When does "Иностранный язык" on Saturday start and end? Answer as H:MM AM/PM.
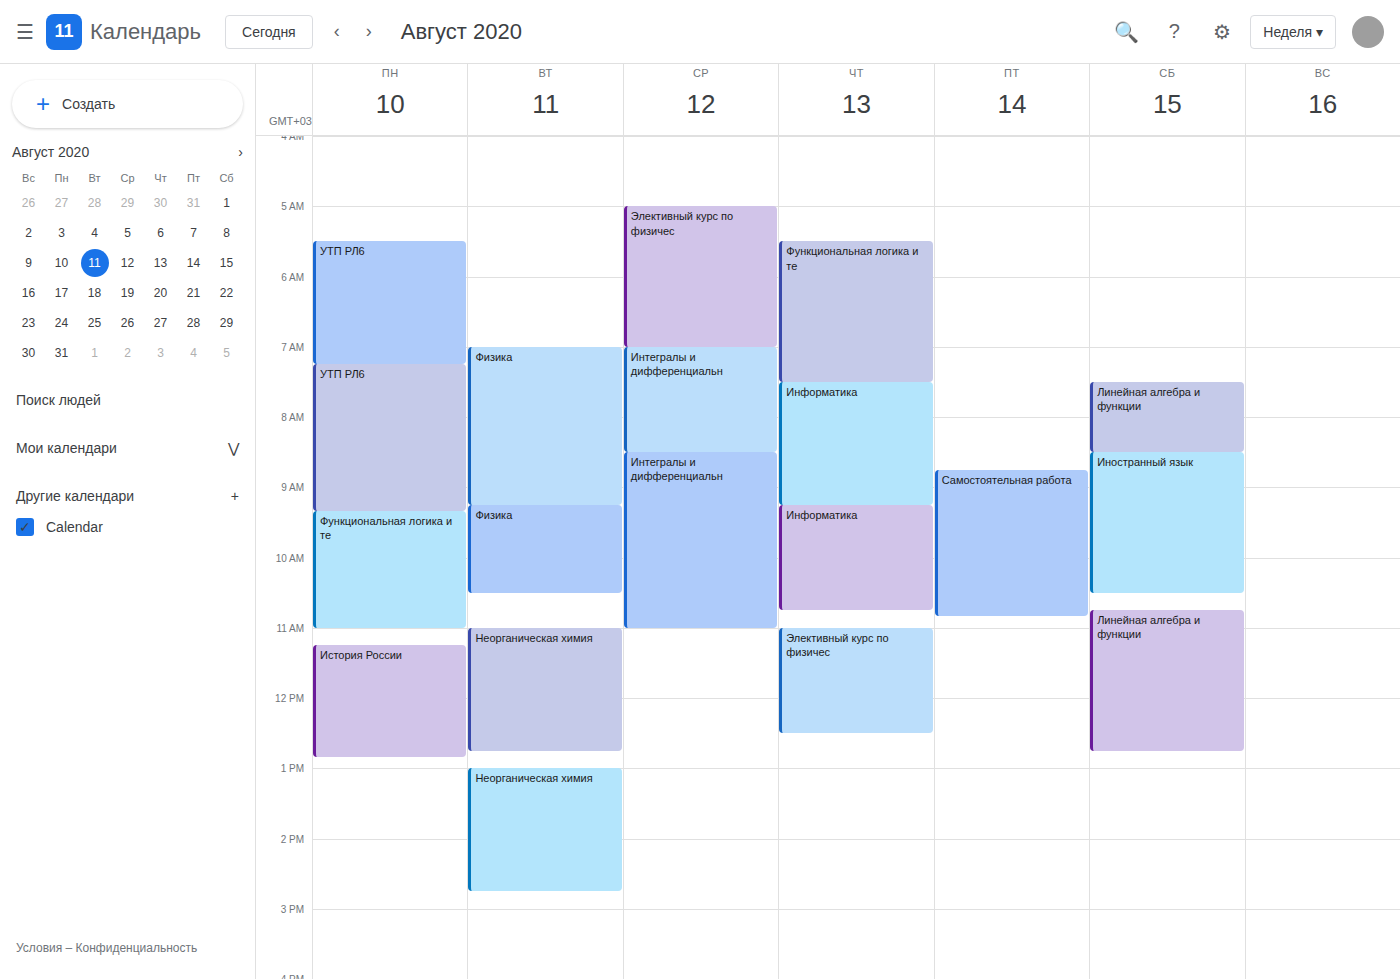
8:30 AM to 10:30 AM